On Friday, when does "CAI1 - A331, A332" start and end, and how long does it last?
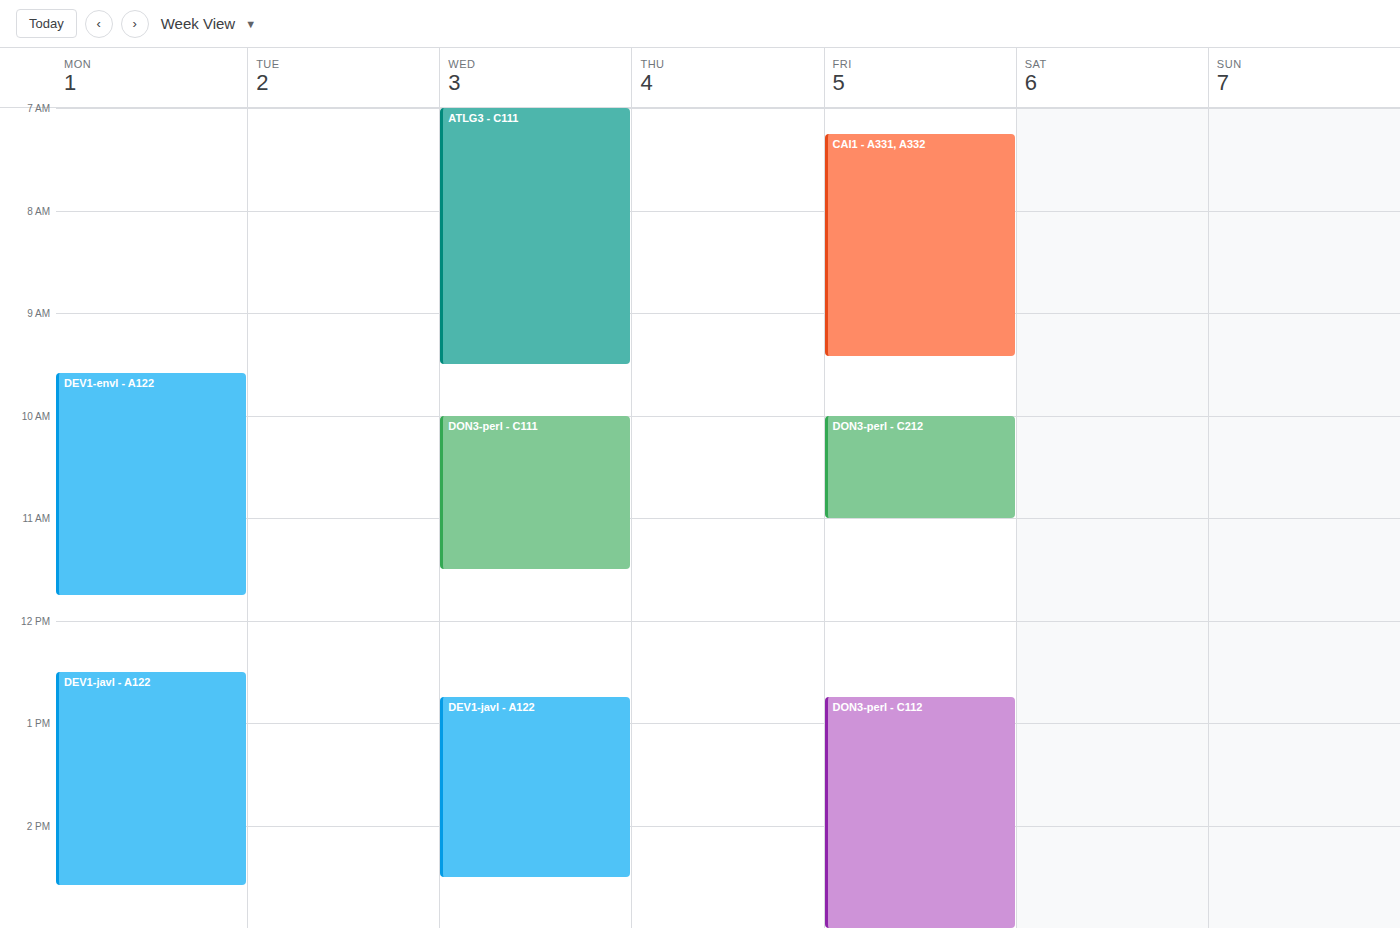
7:15 AM to 9:25 AM, 2 hours 10 minutes